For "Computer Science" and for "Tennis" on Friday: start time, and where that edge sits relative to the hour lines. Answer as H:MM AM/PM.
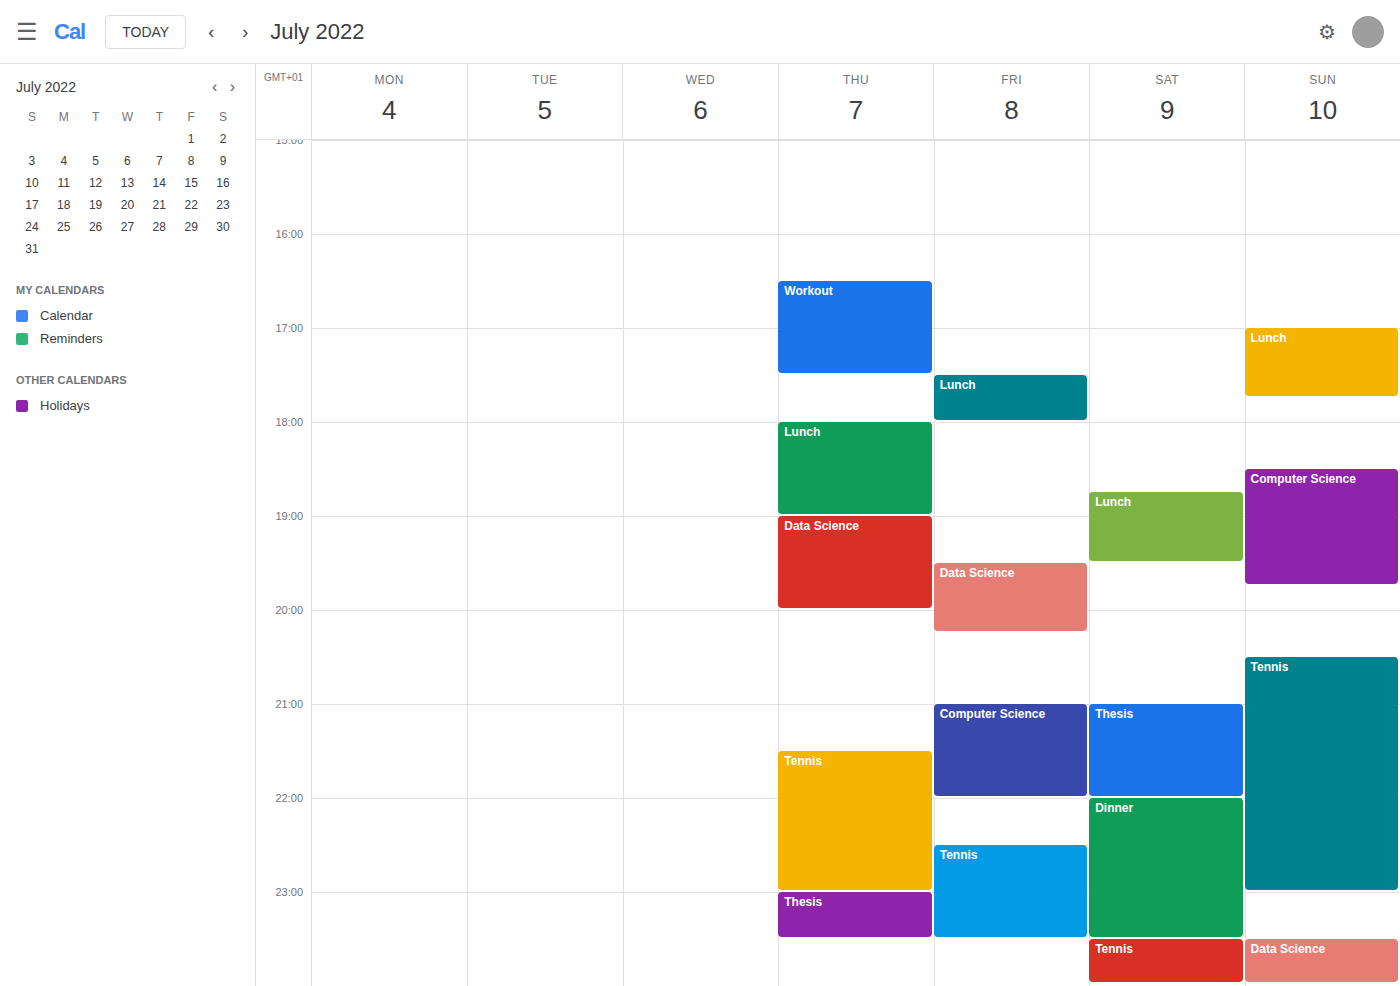
"Computer Science": 9:00 PM, exactly on the 9 PM line. "Tennis": 10:30 PM, halfway between the 10 PM and 11 PM lines.